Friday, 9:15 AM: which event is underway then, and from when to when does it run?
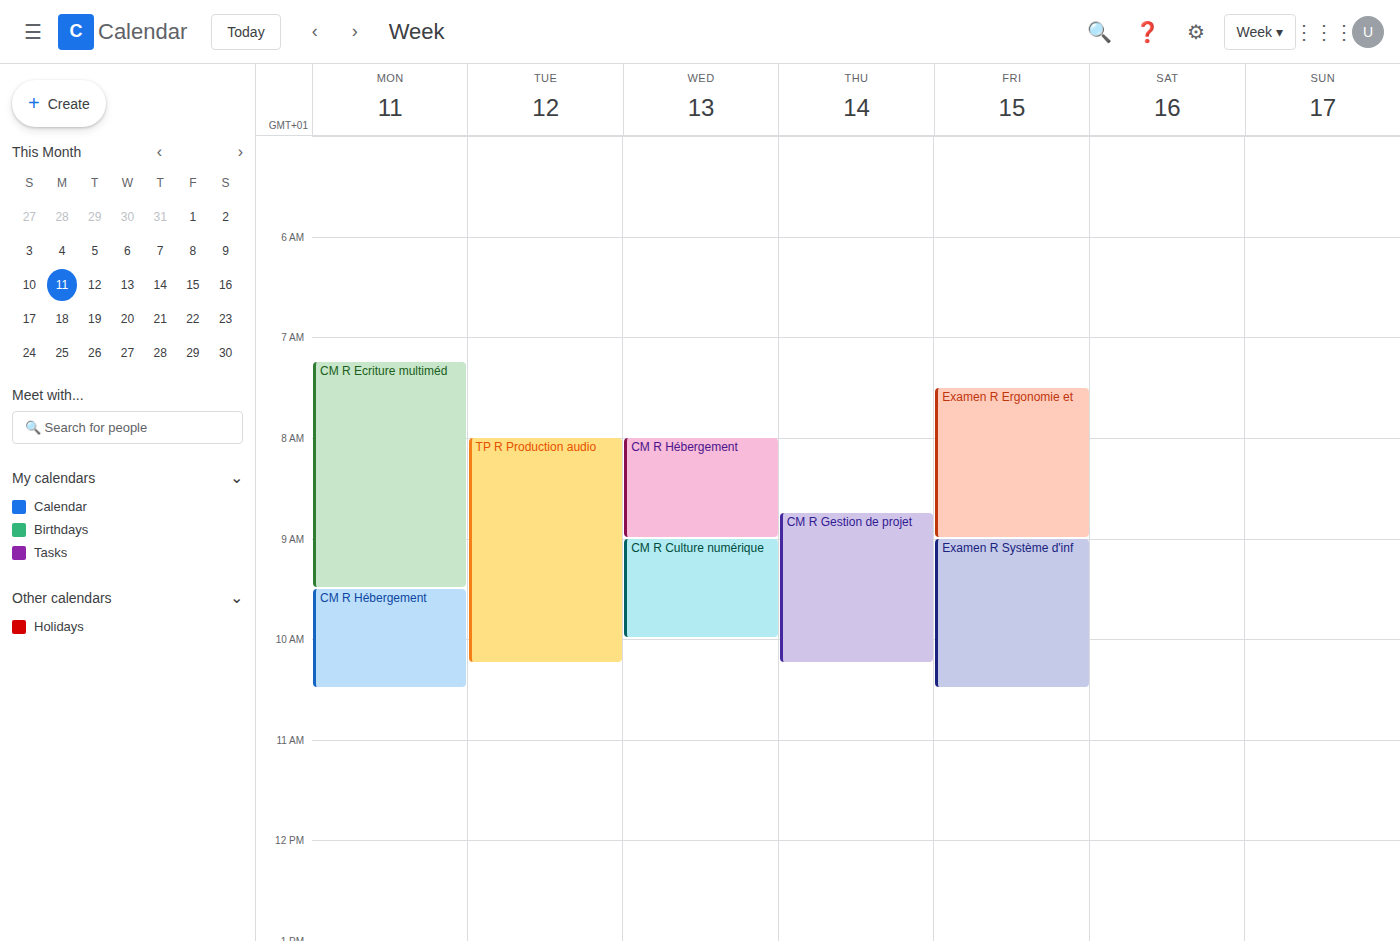
"Examen R Système d'inf", 9:00 AM to 10:30 AM